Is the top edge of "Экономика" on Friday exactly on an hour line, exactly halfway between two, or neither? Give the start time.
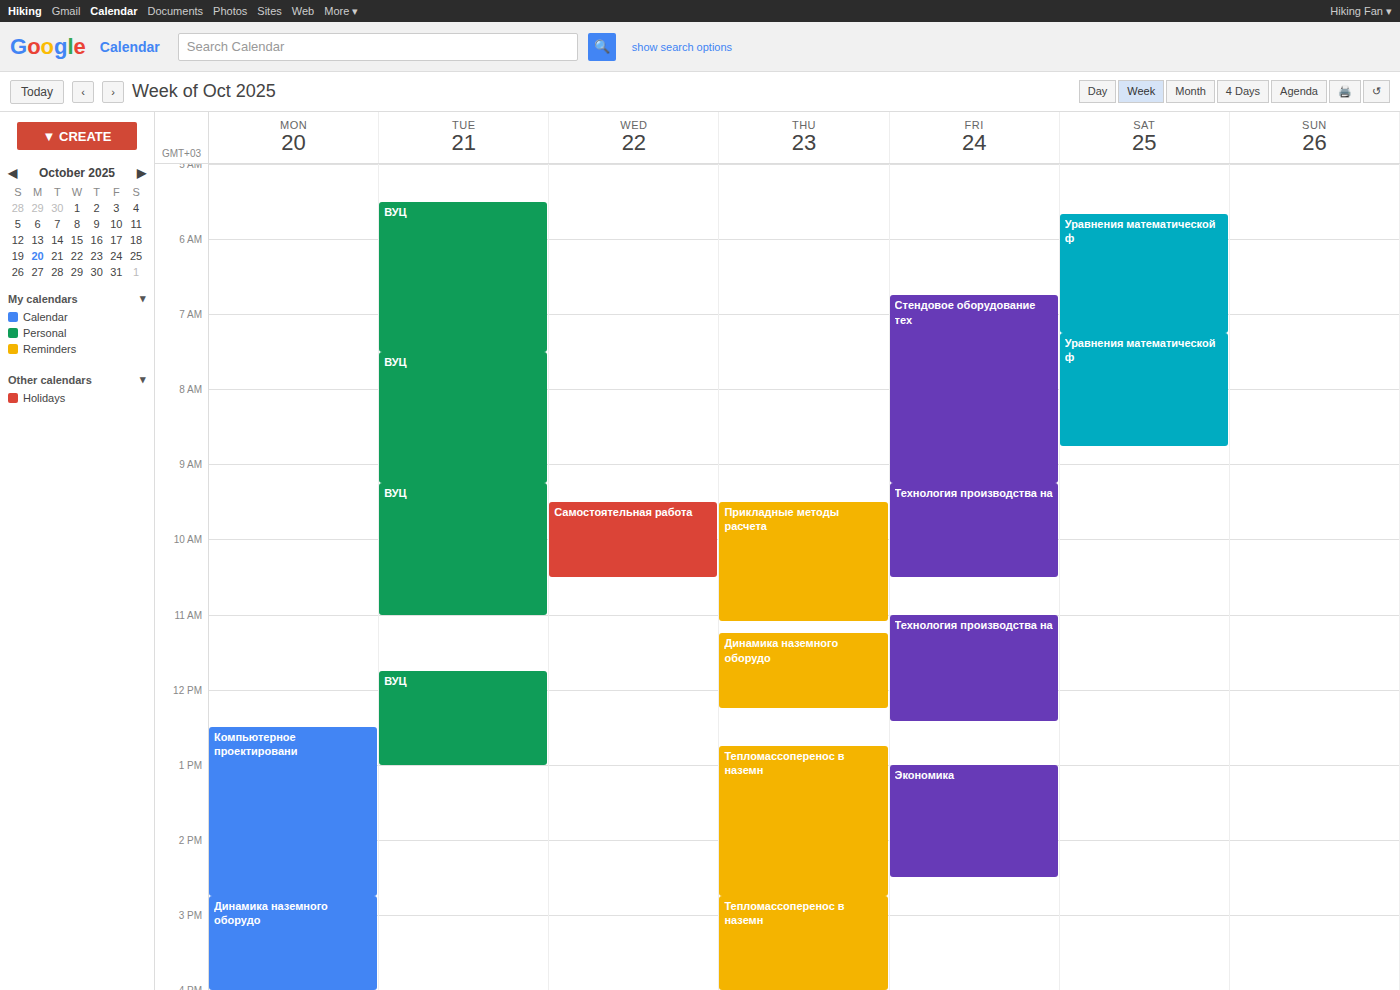
1:00 PM -- exactly on the 1 PM line.